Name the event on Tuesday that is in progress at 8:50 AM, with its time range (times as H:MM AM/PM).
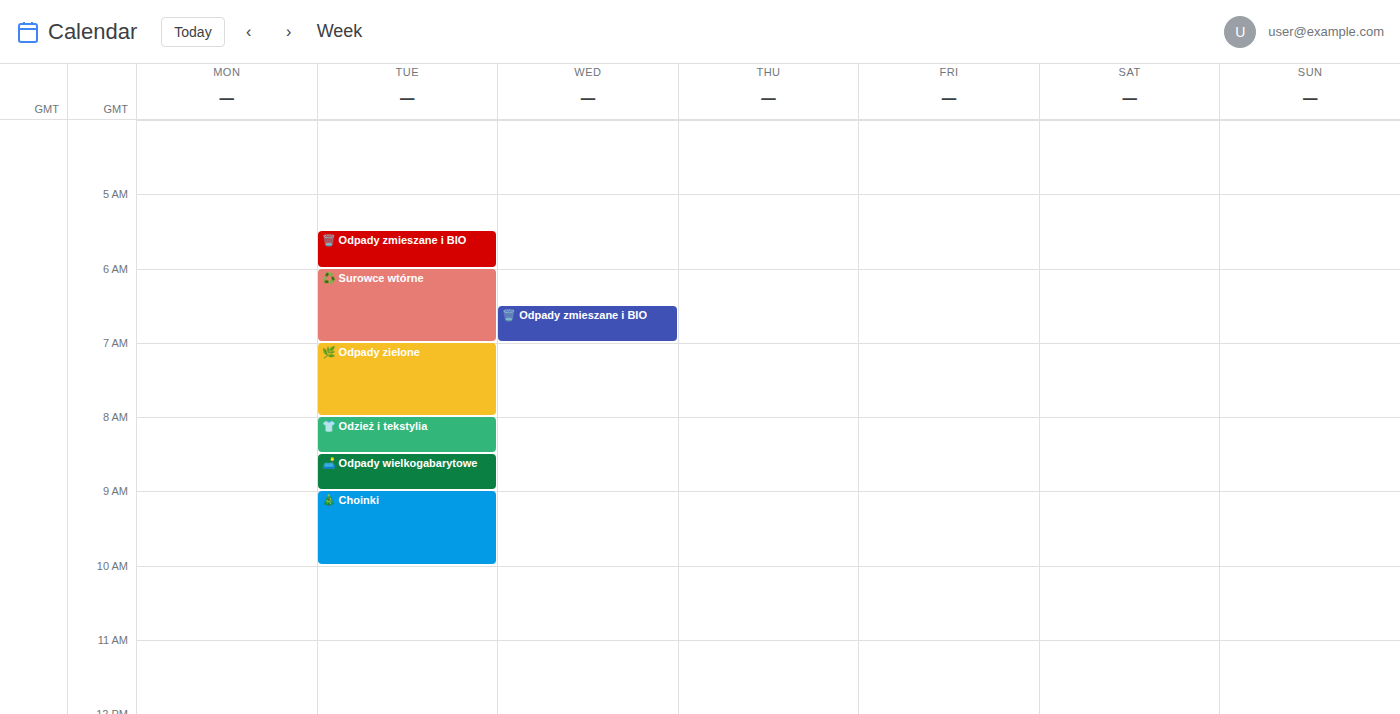
"🛋️ Odpady wielkogabarytowe", 8:30 AM to 9:00 AM